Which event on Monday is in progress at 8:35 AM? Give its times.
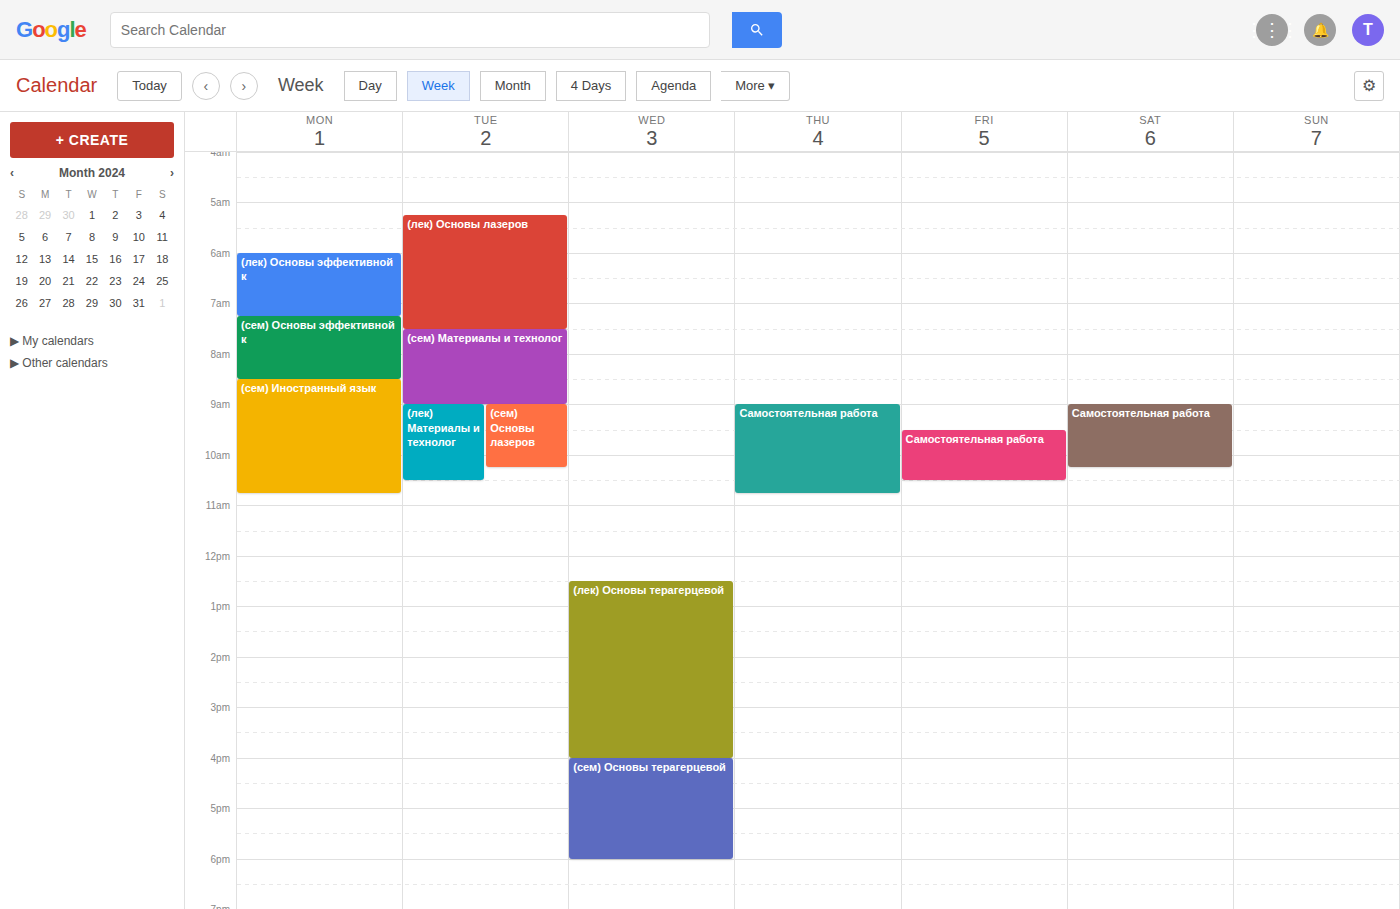
"(сем) Иностранный язык", 8:30 AM to 10:45 AM